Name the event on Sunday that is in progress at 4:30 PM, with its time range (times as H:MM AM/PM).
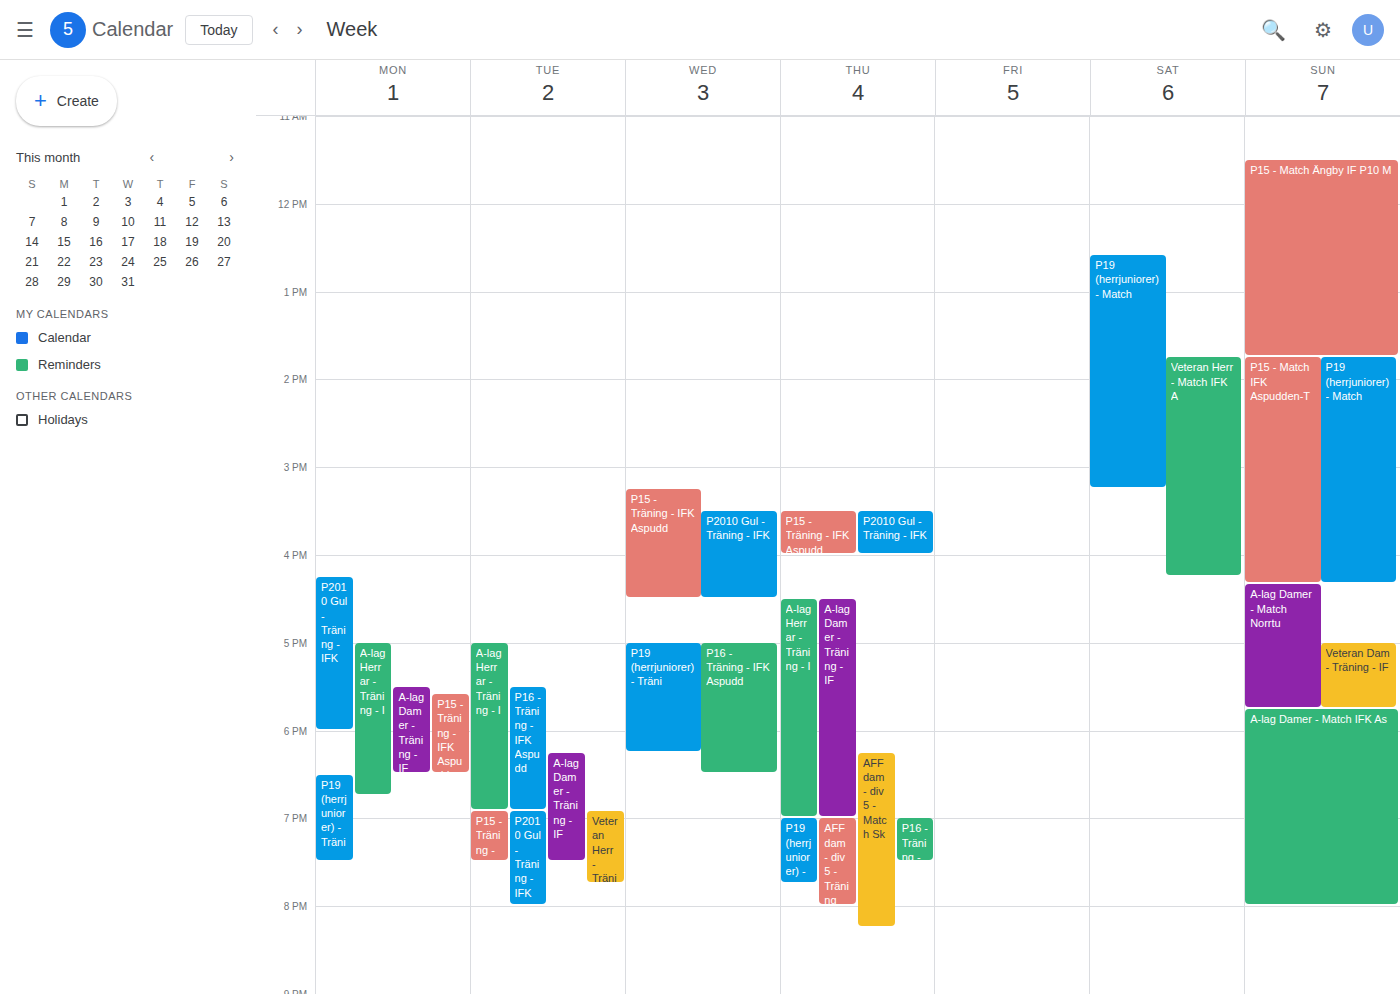
"A-lag Damer - Match Norrtu", 4:20 PM to 5:45 PM